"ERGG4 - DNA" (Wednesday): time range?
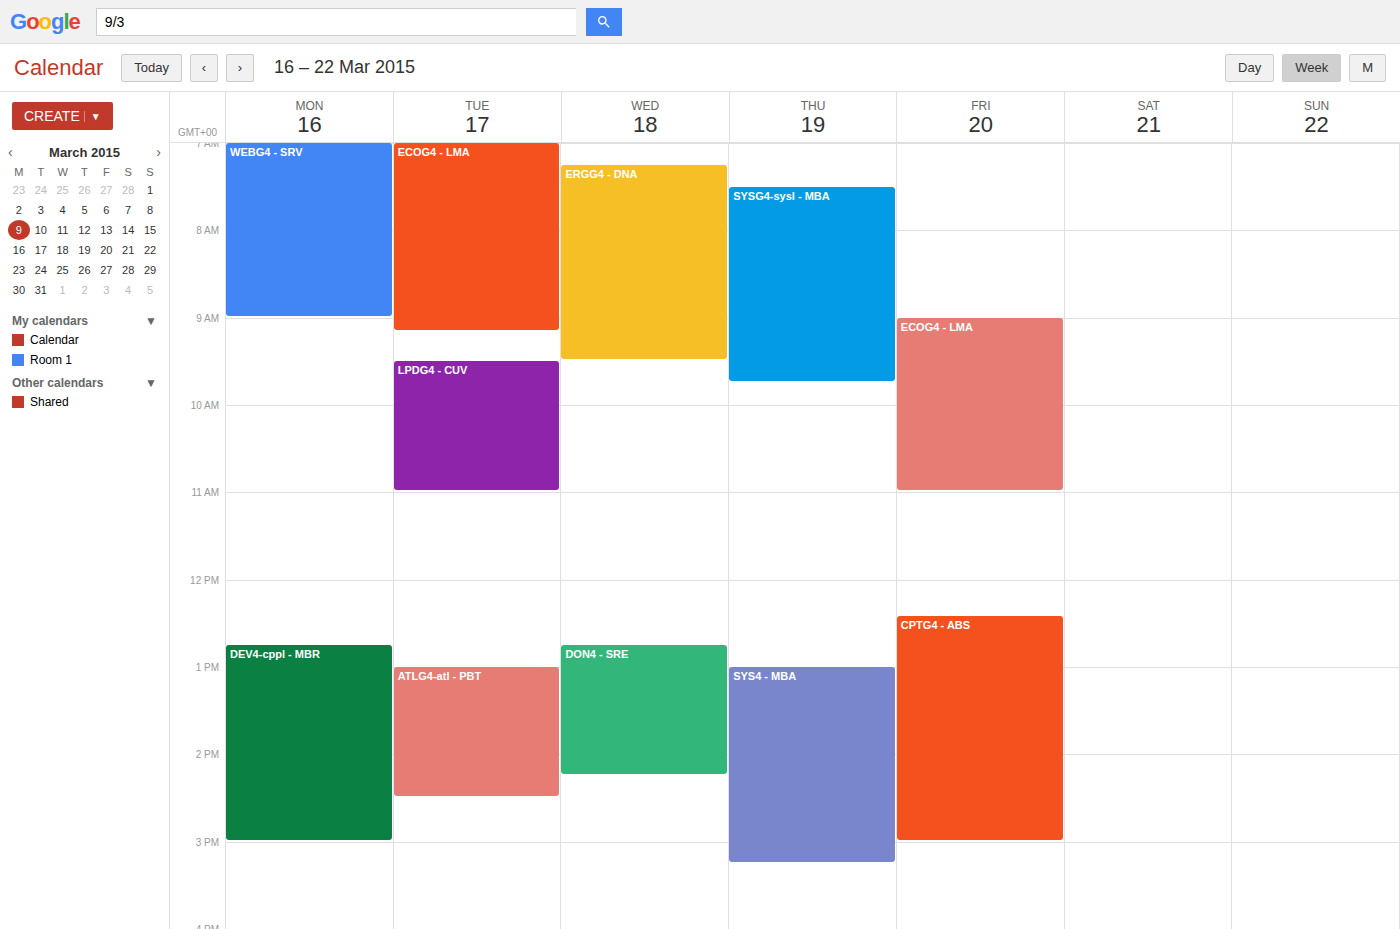
7:15 AM to 9:30 AM